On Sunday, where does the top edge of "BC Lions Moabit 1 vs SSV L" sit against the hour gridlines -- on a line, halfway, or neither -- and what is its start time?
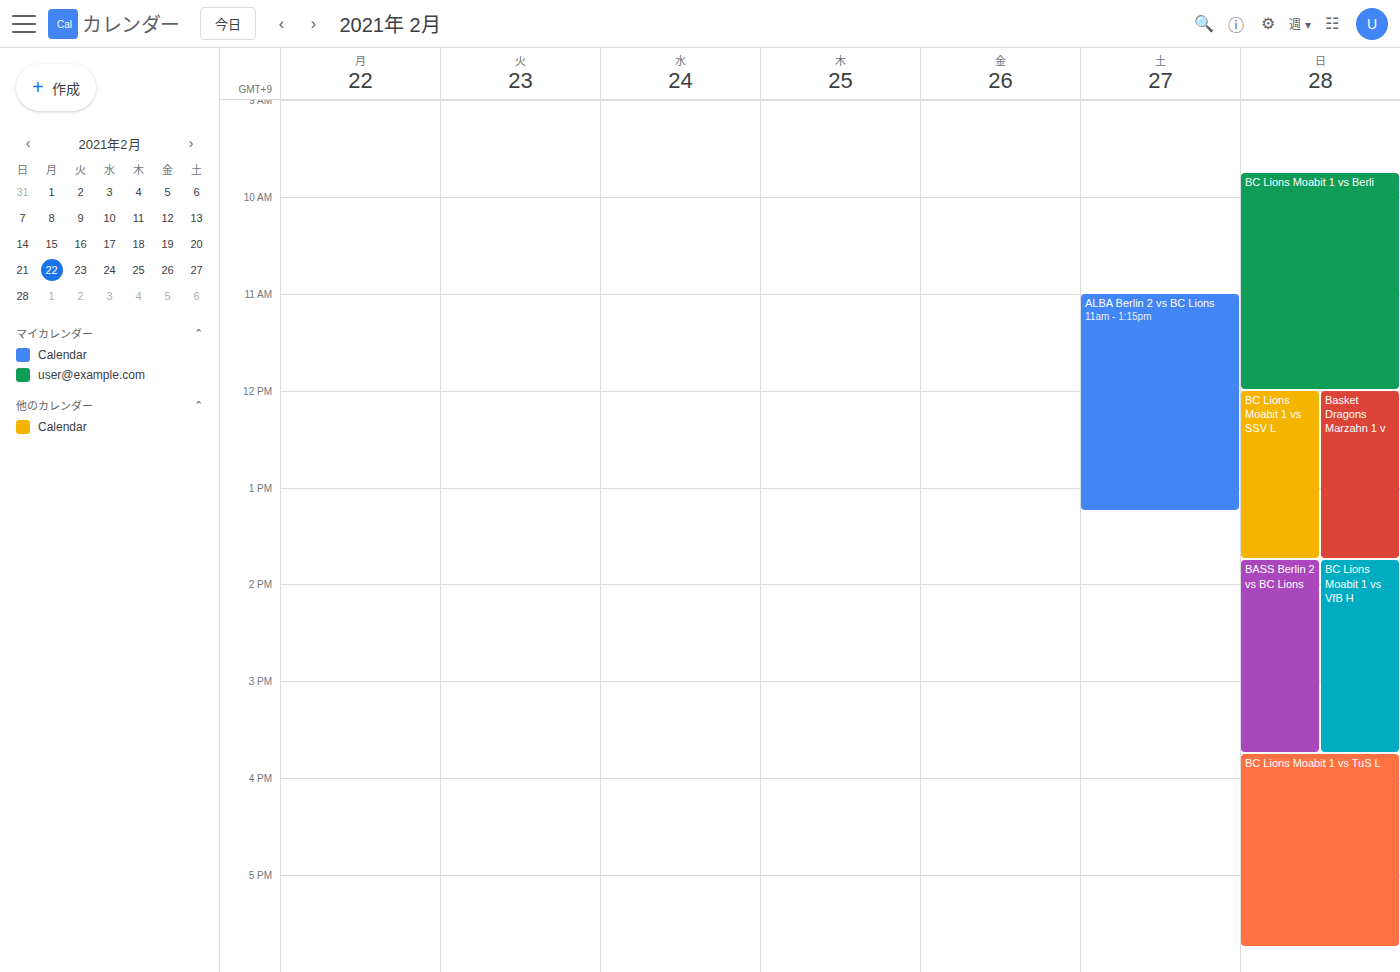
12:00 PM -- exactly on the 12 PM line.